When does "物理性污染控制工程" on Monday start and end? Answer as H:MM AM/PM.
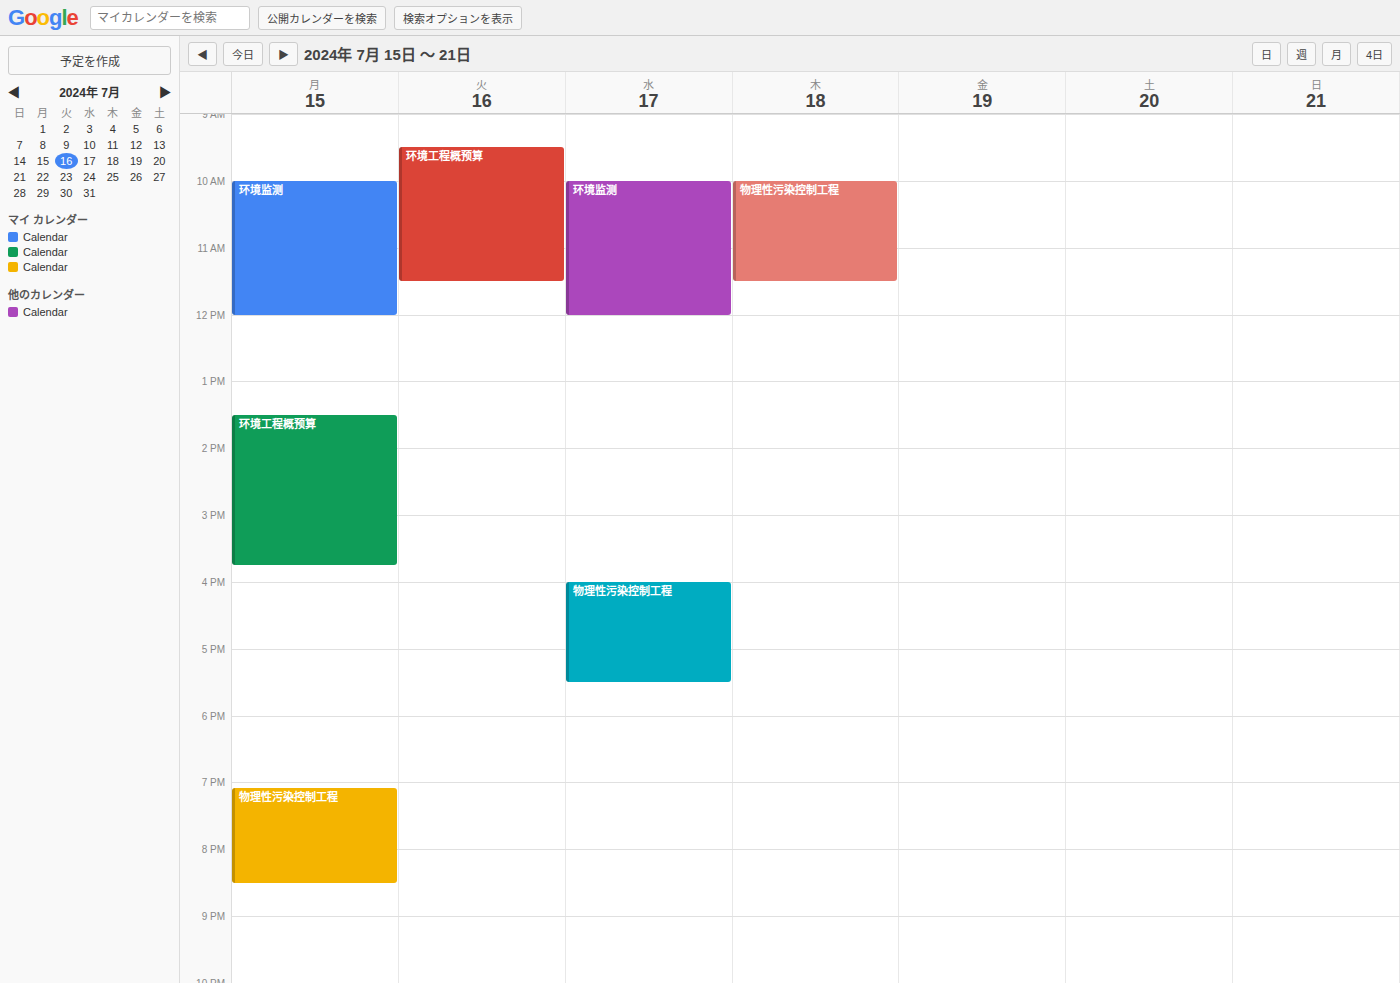
7:05 PM to 8:30 PM